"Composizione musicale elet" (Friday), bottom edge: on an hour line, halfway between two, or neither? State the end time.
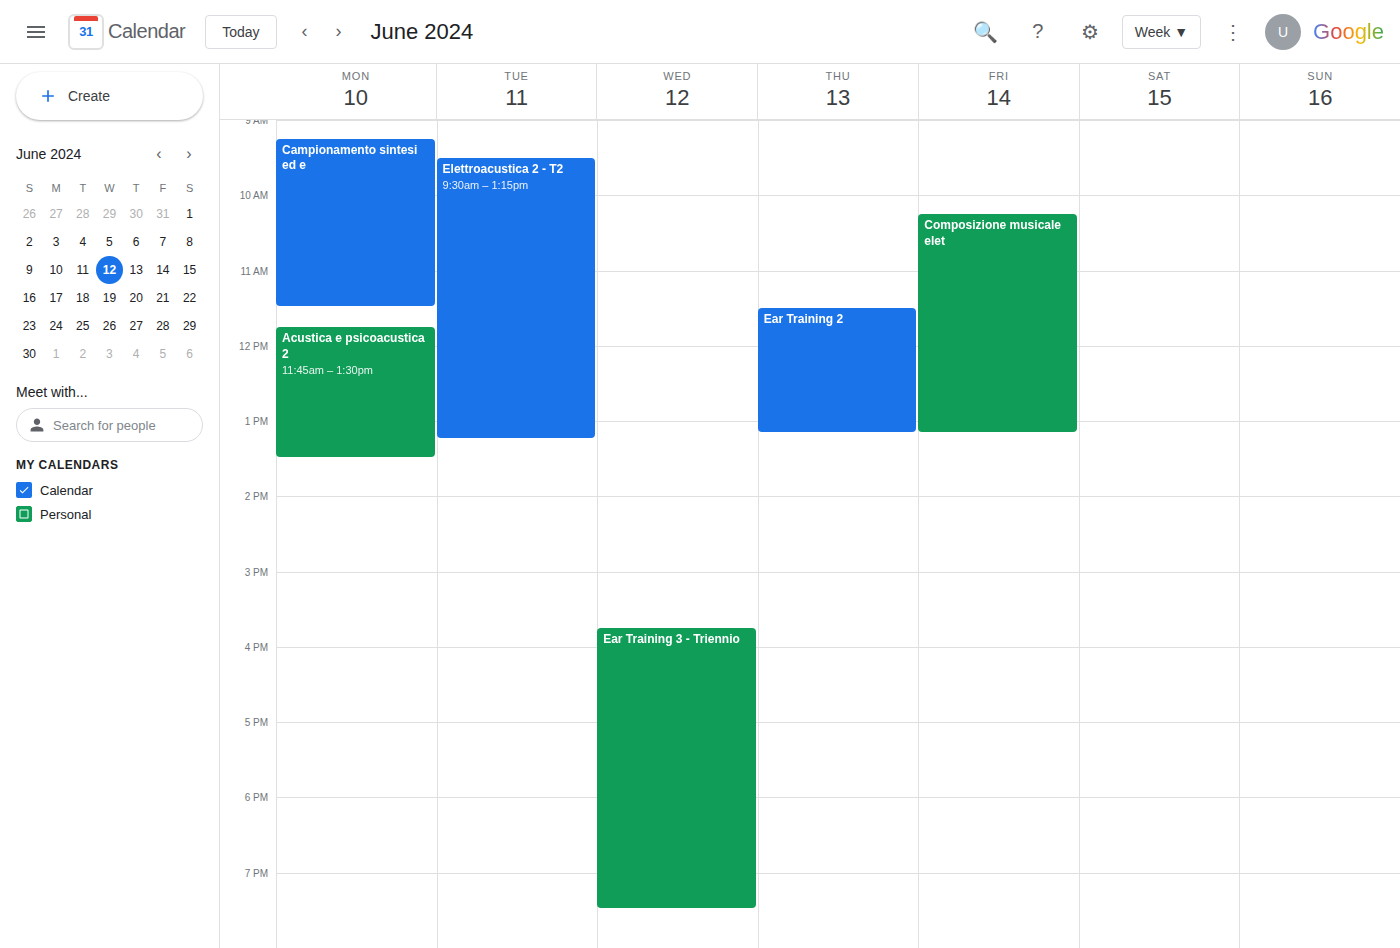
1:10 PM -- neither: 10 minutes below the 1 PM line and 50 minutes above the 2 PM line.